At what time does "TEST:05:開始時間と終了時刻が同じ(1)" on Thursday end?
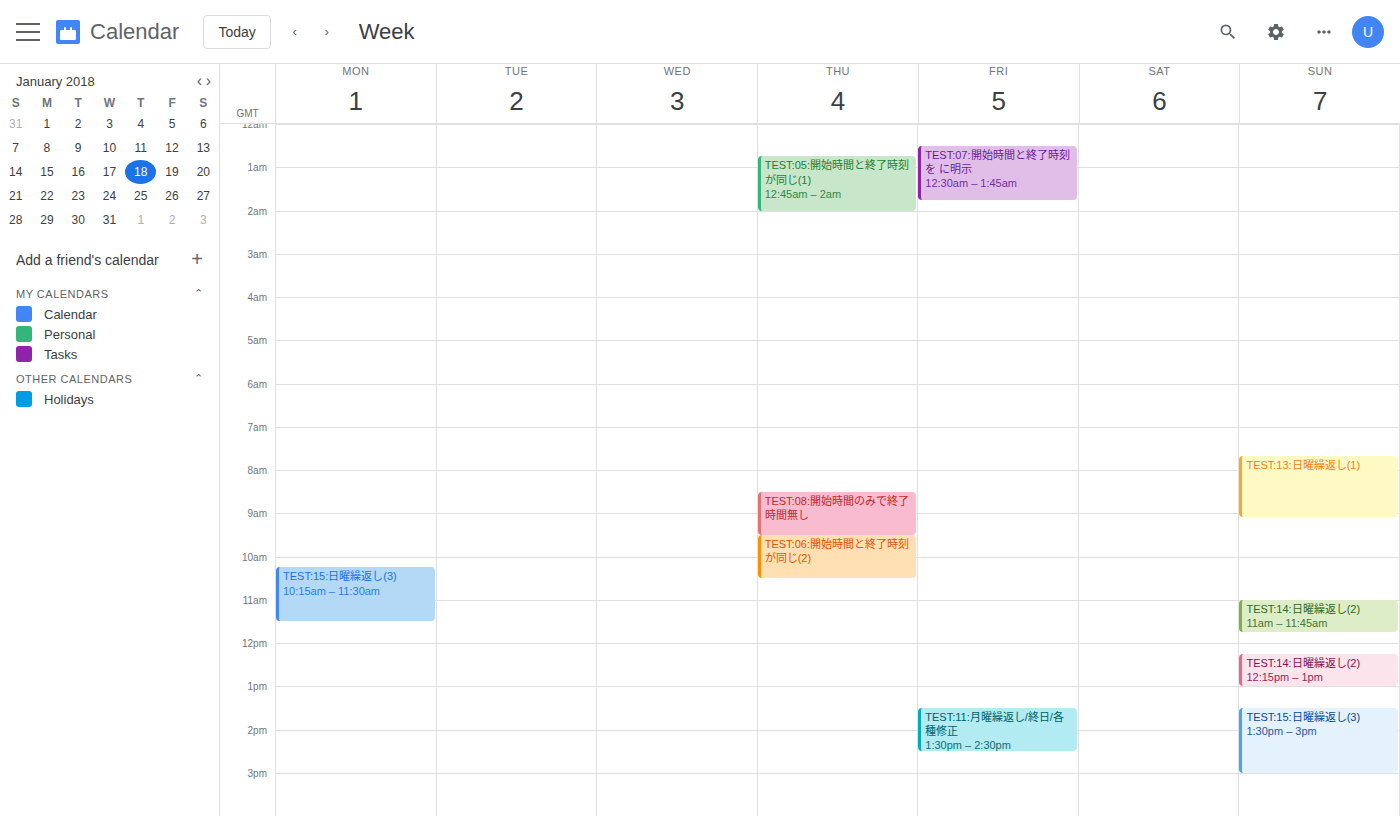
2:00 AM